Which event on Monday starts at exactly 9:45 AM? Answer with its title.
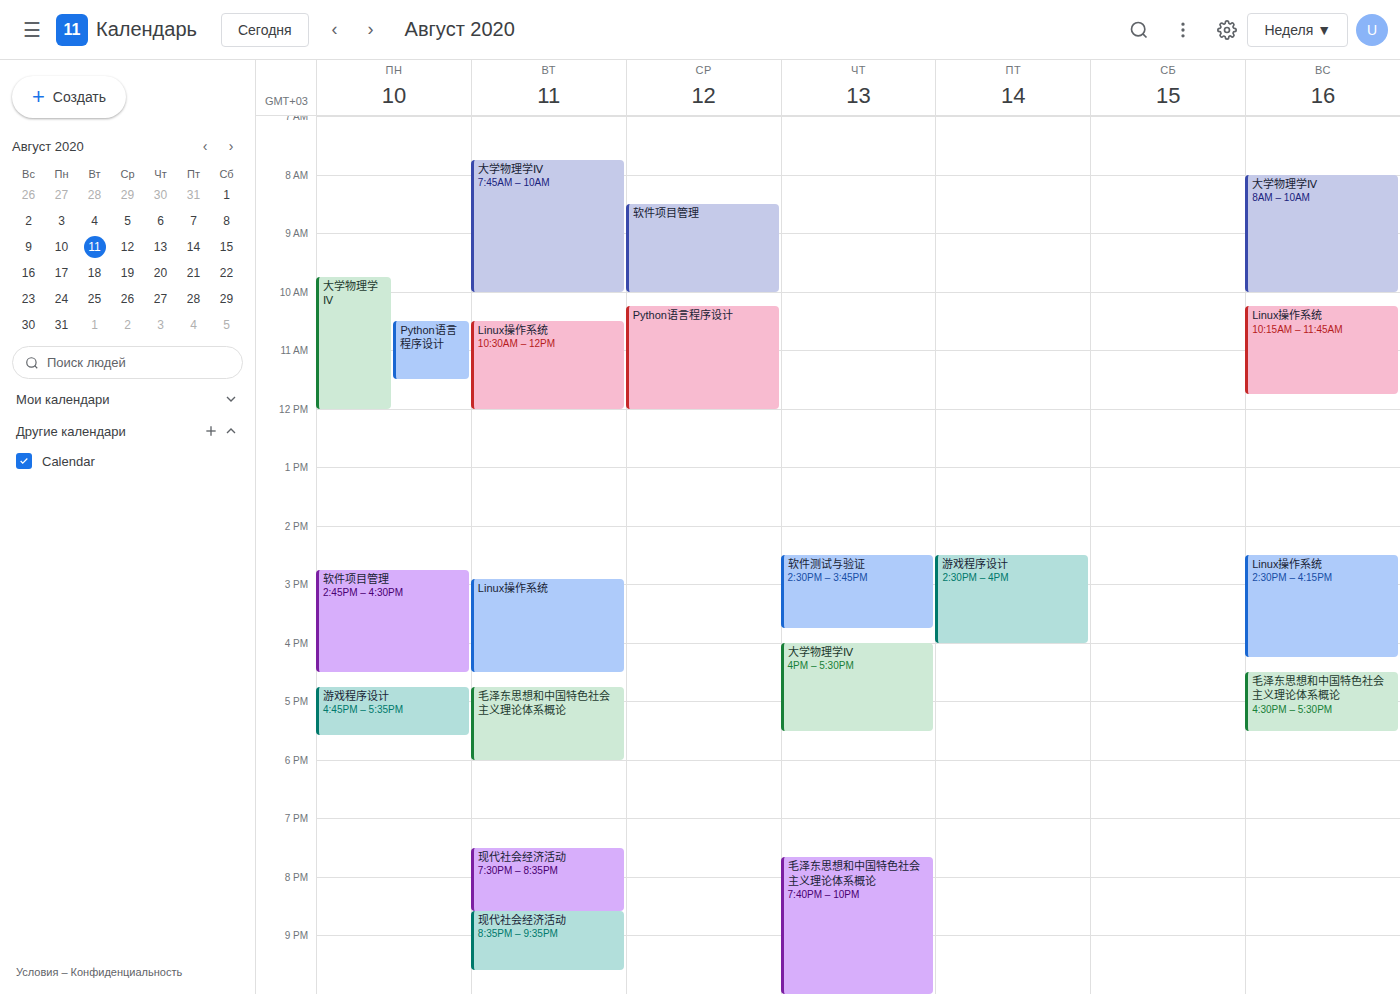
"大学物理学Ⅳ"